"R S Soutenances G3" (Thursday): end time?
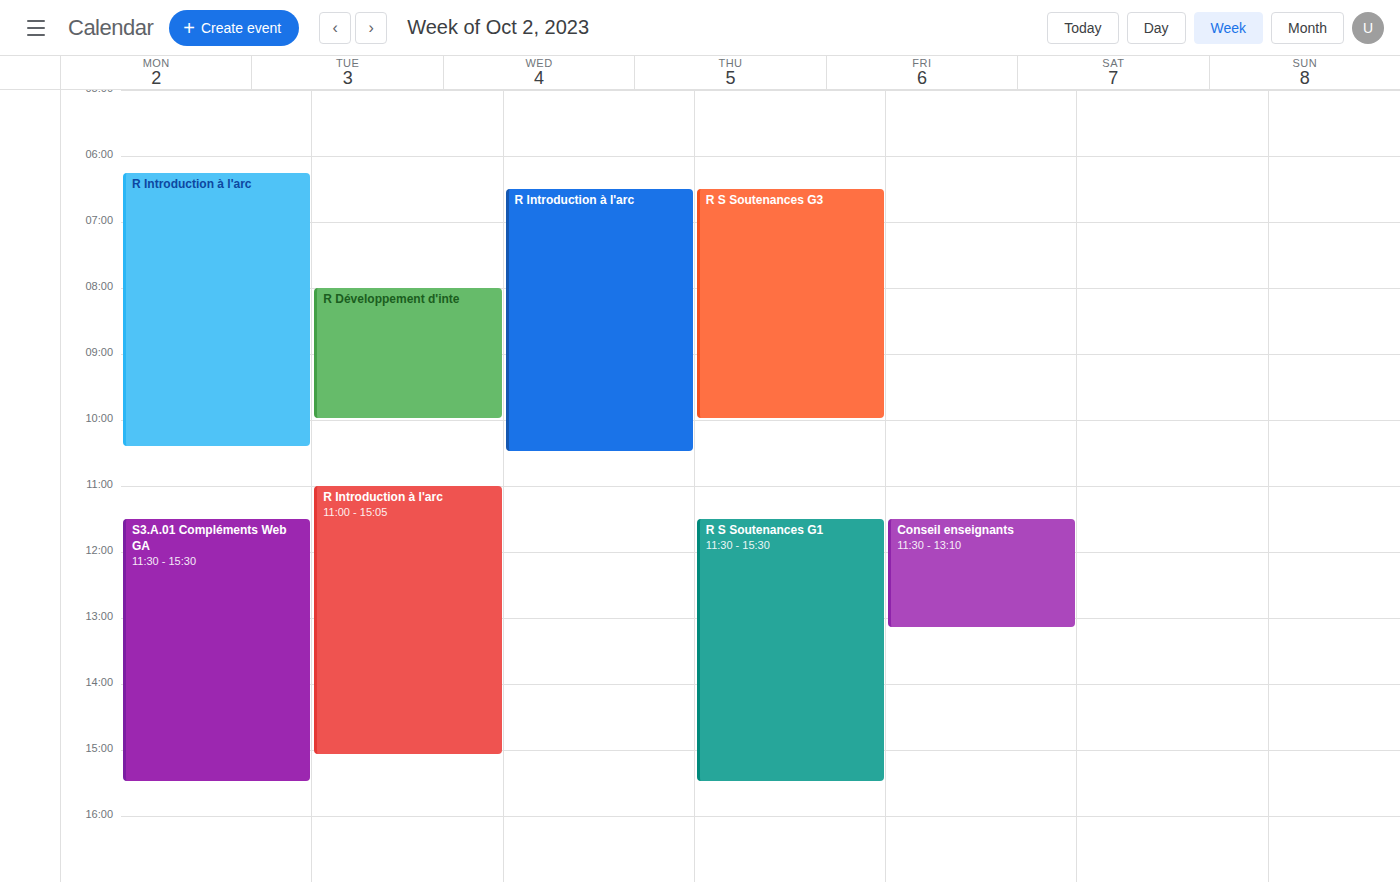
10:00 AM